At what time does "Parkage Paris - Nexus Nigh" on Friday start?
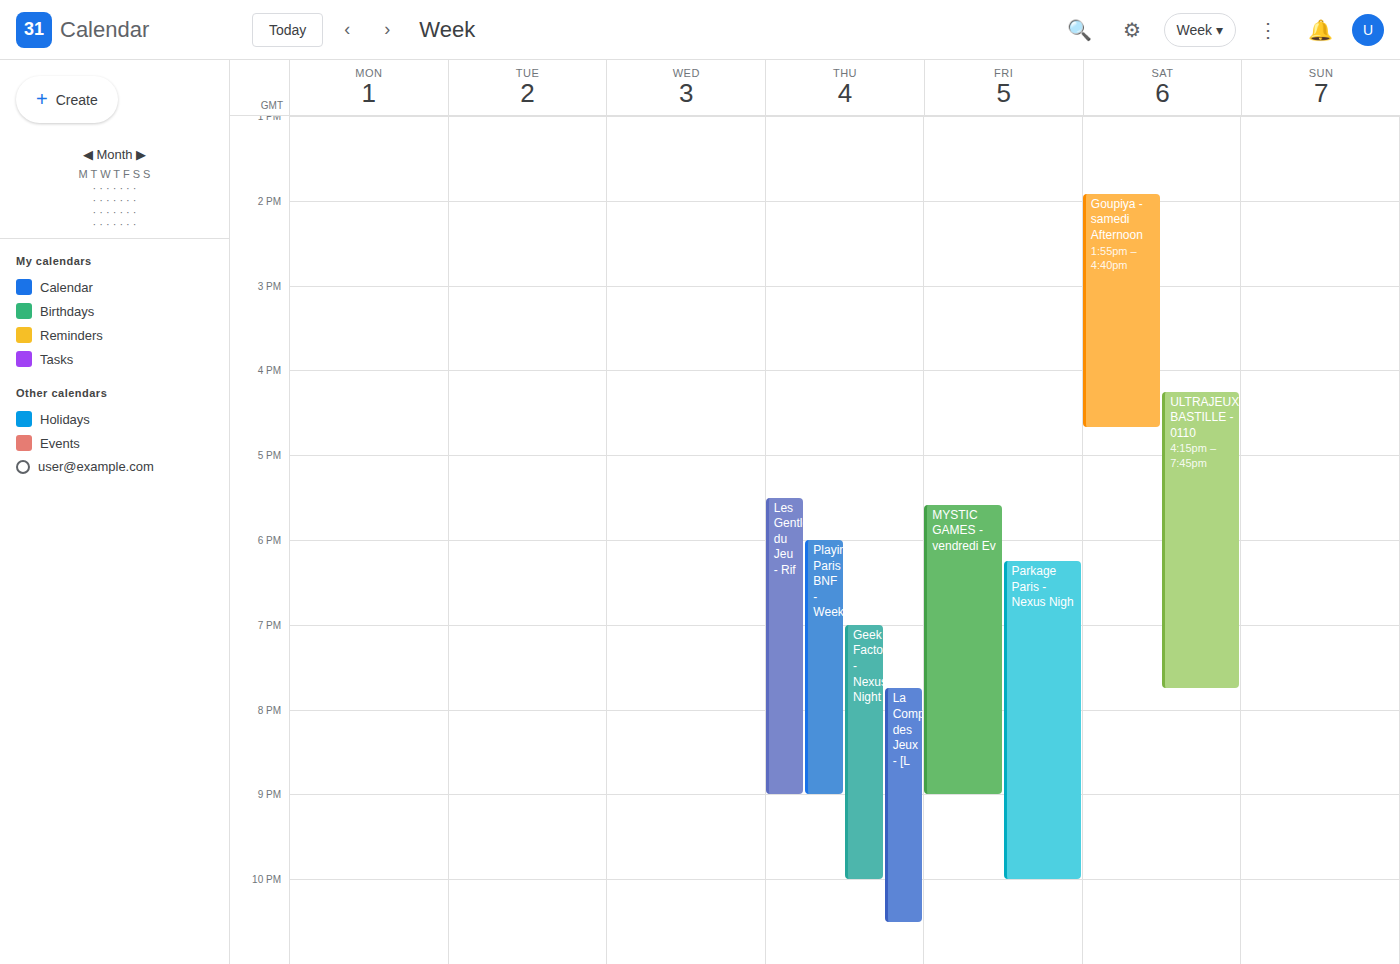
6:15 PM